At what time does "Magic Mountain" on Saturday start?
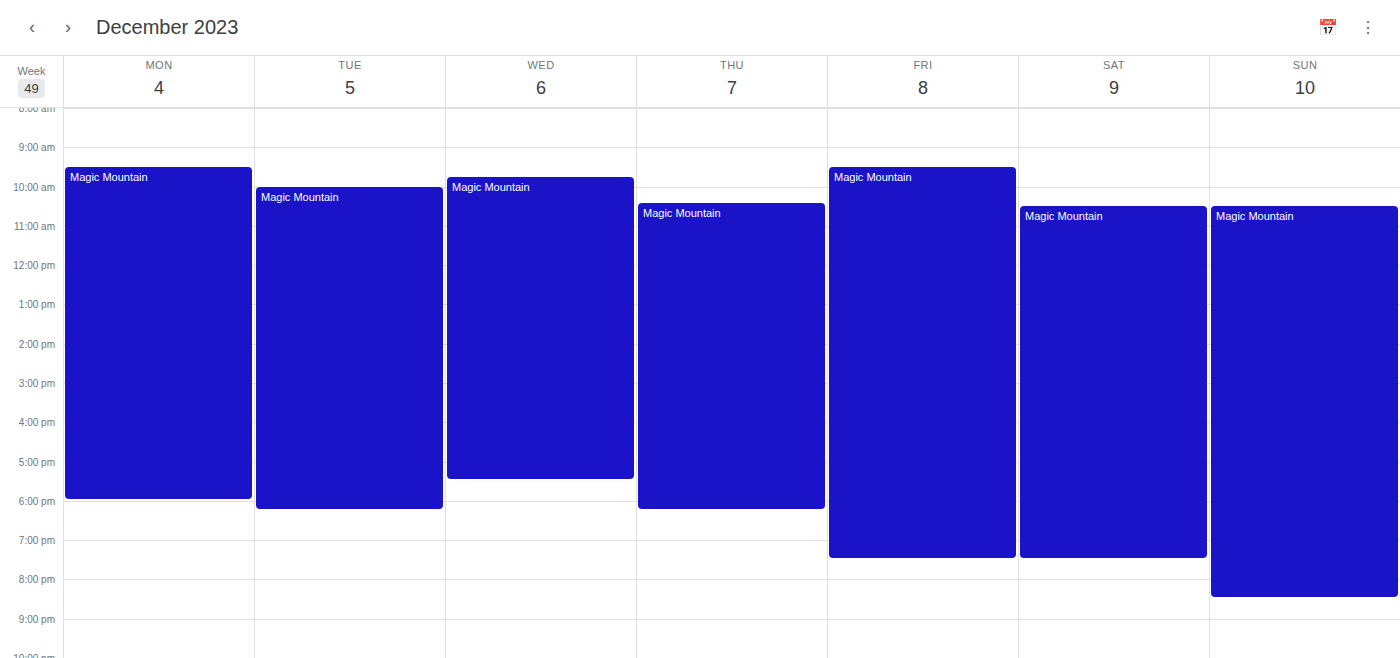
10:30 AM